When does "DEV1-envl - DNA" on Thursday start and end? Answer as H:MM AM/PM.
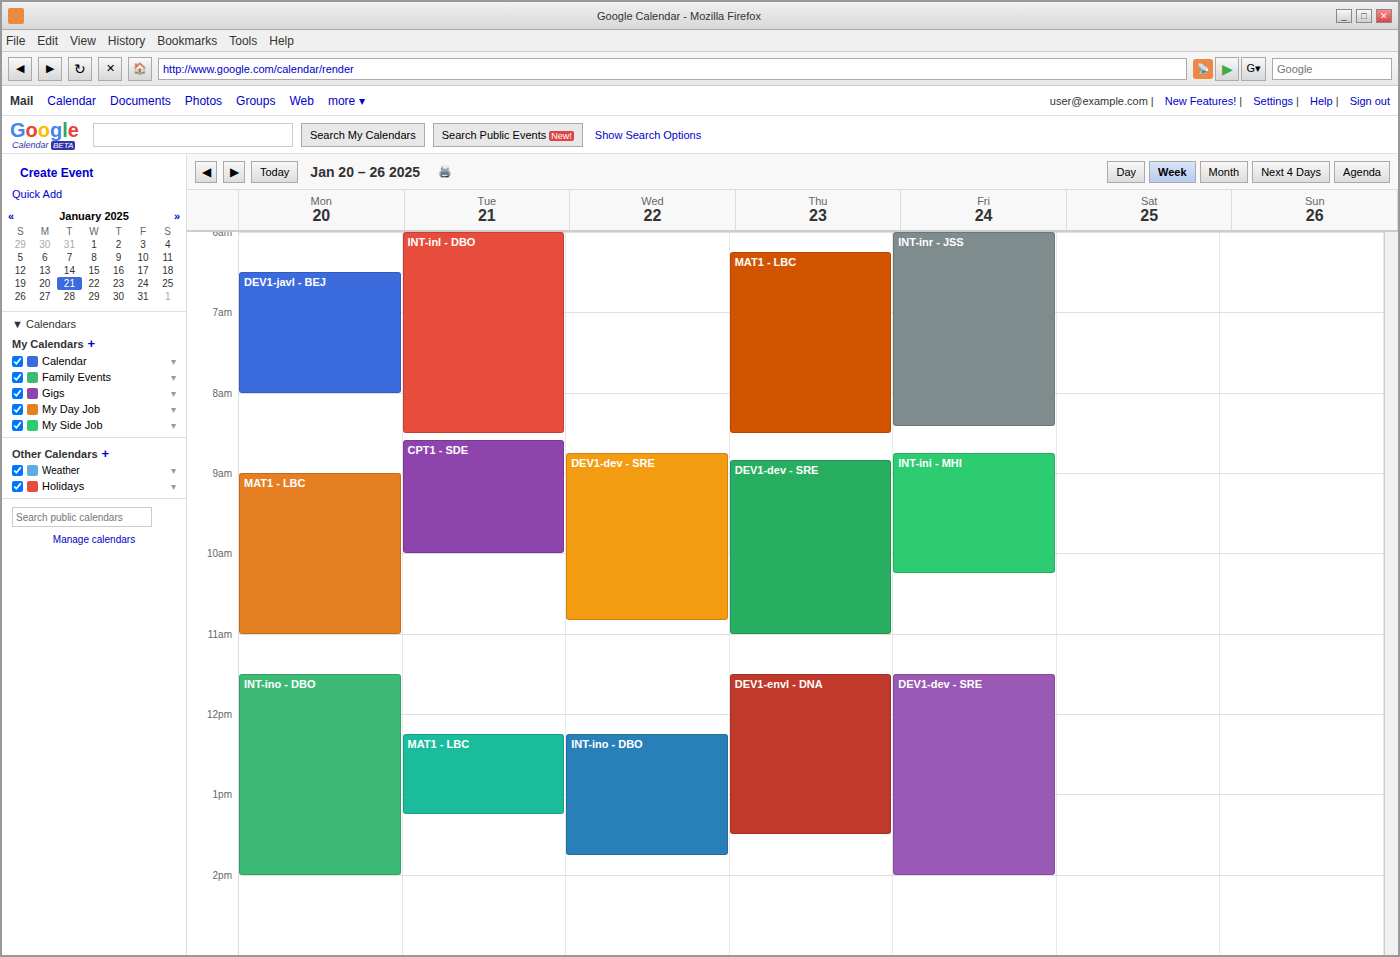
11:30 AM to 1:30 PM